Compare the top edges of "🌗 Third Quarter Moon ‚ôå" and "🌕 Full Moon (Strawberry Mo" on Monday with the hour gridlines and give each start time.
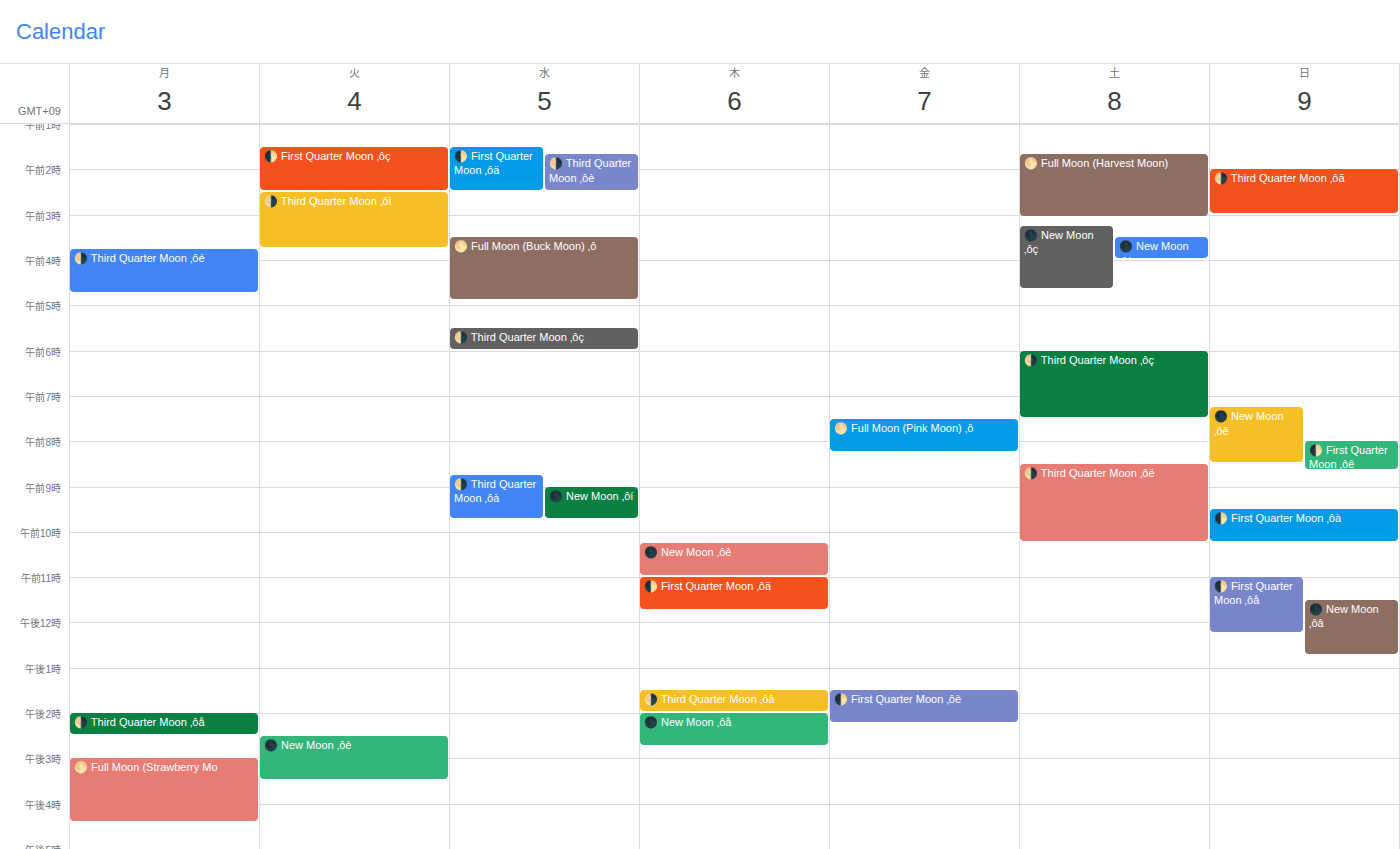
"🌗 Third Quarter Moon ‚ôå": 2:00 PM, exactly on the 2 PM line. "🌕 Full Moon (Strawberry Mo": 3:00 PM, exactly on the 3 PM line.